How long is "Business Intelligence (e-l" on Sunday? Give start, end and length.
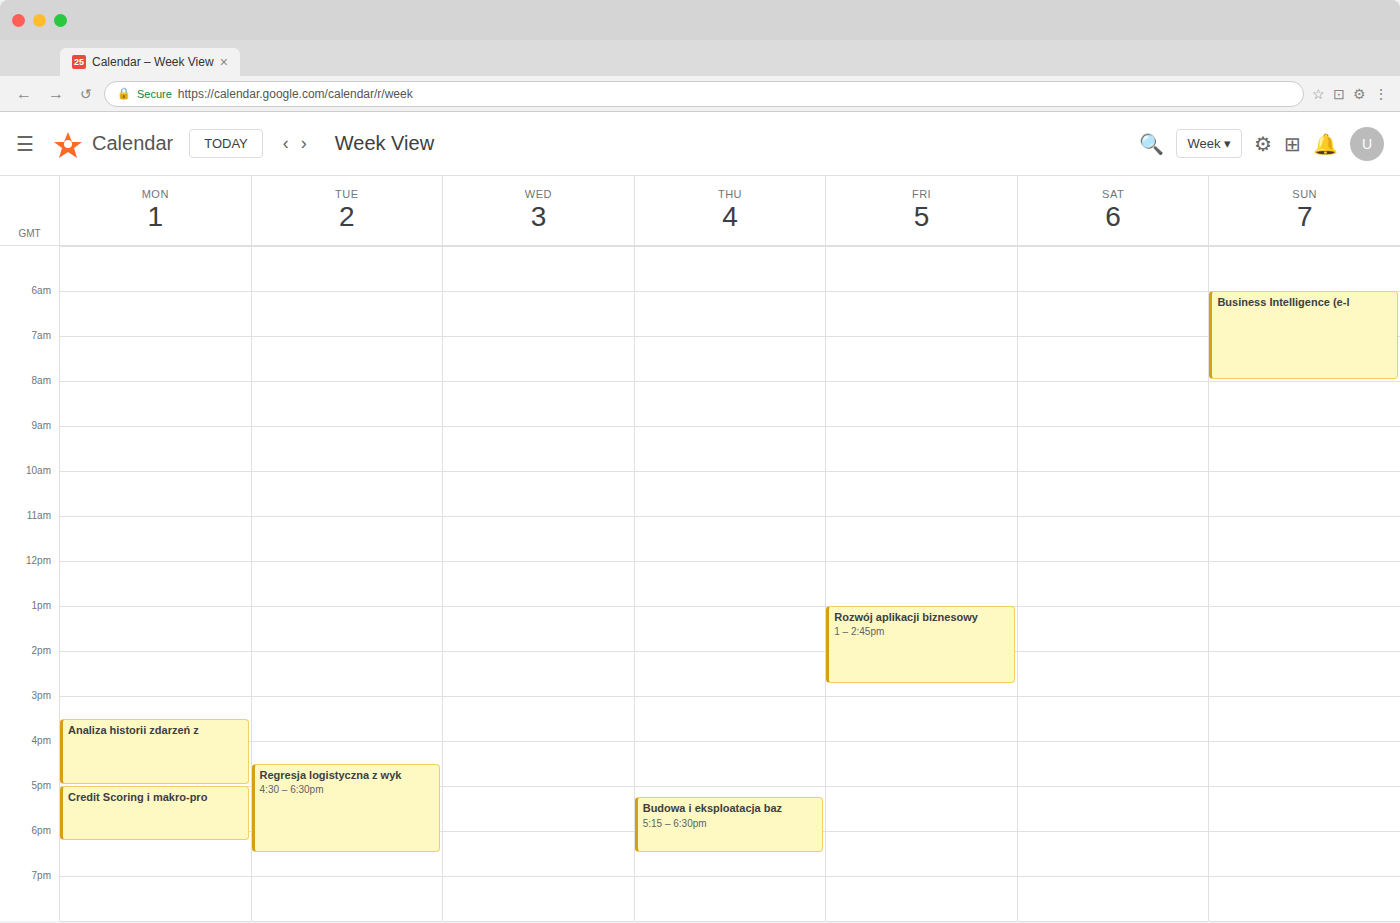
6:00 AM to 8:00 AM, 2 hours